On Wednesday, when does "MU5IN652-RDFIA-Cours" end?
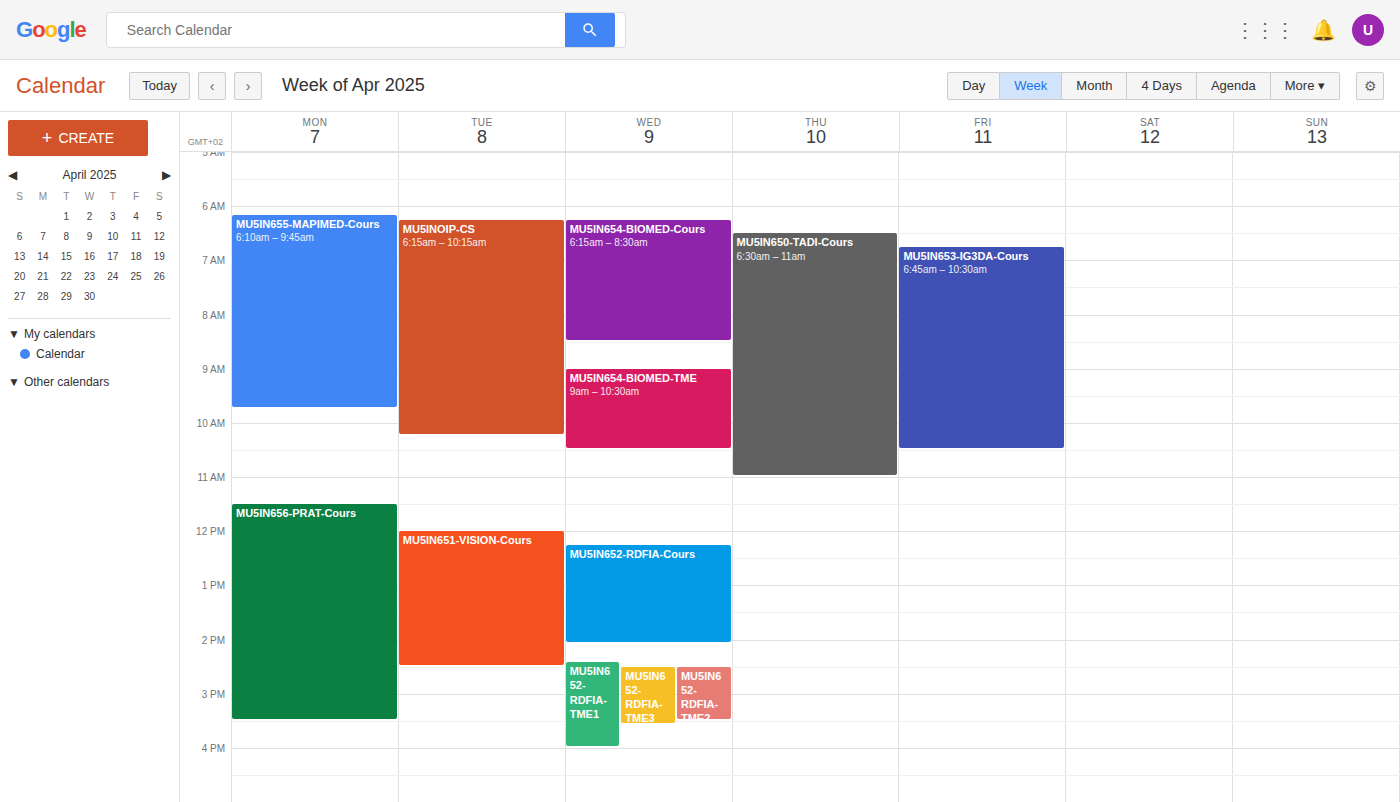
2:05 PM